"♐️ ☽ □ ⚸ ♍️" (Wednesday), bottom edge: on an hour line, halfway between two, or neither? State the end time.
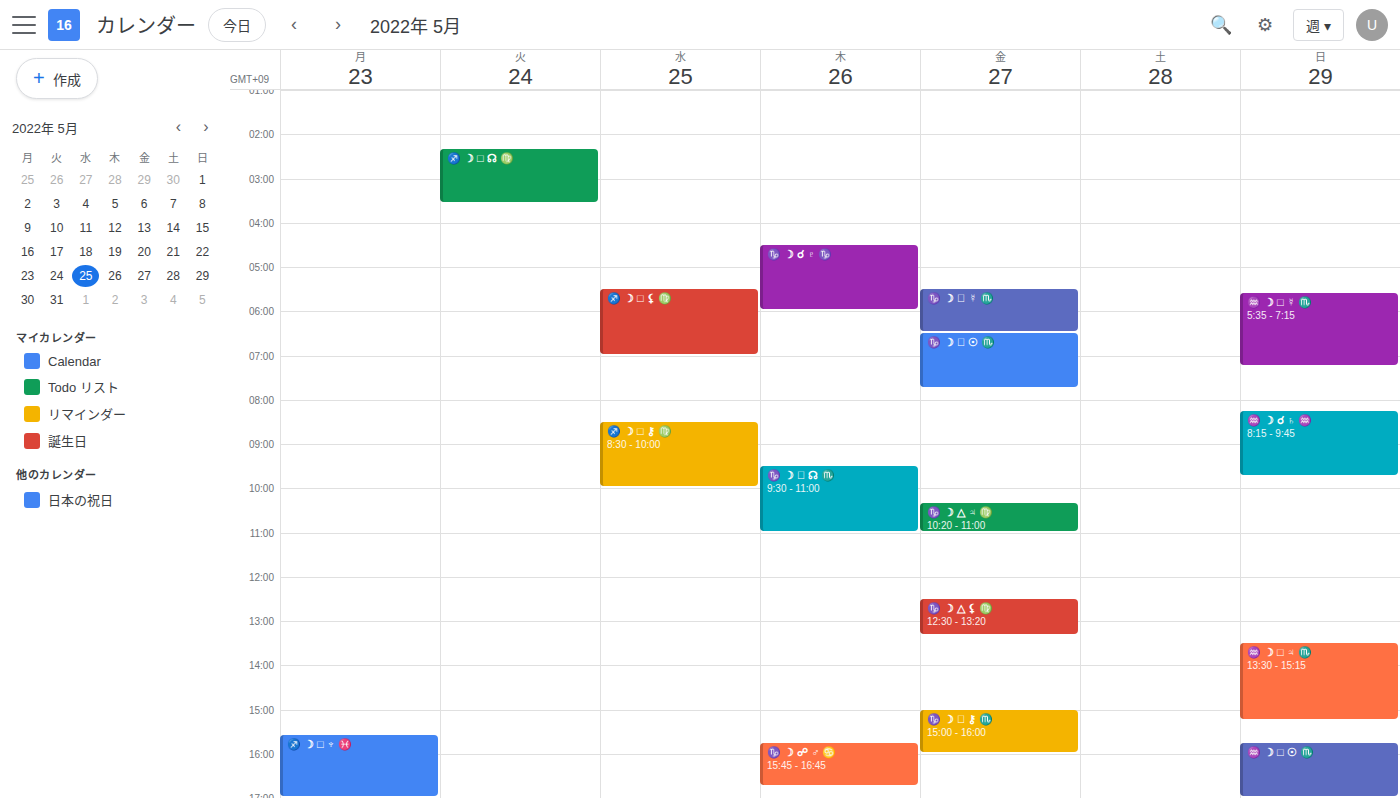
7:00 AM -- exactly on the 7 AM line.